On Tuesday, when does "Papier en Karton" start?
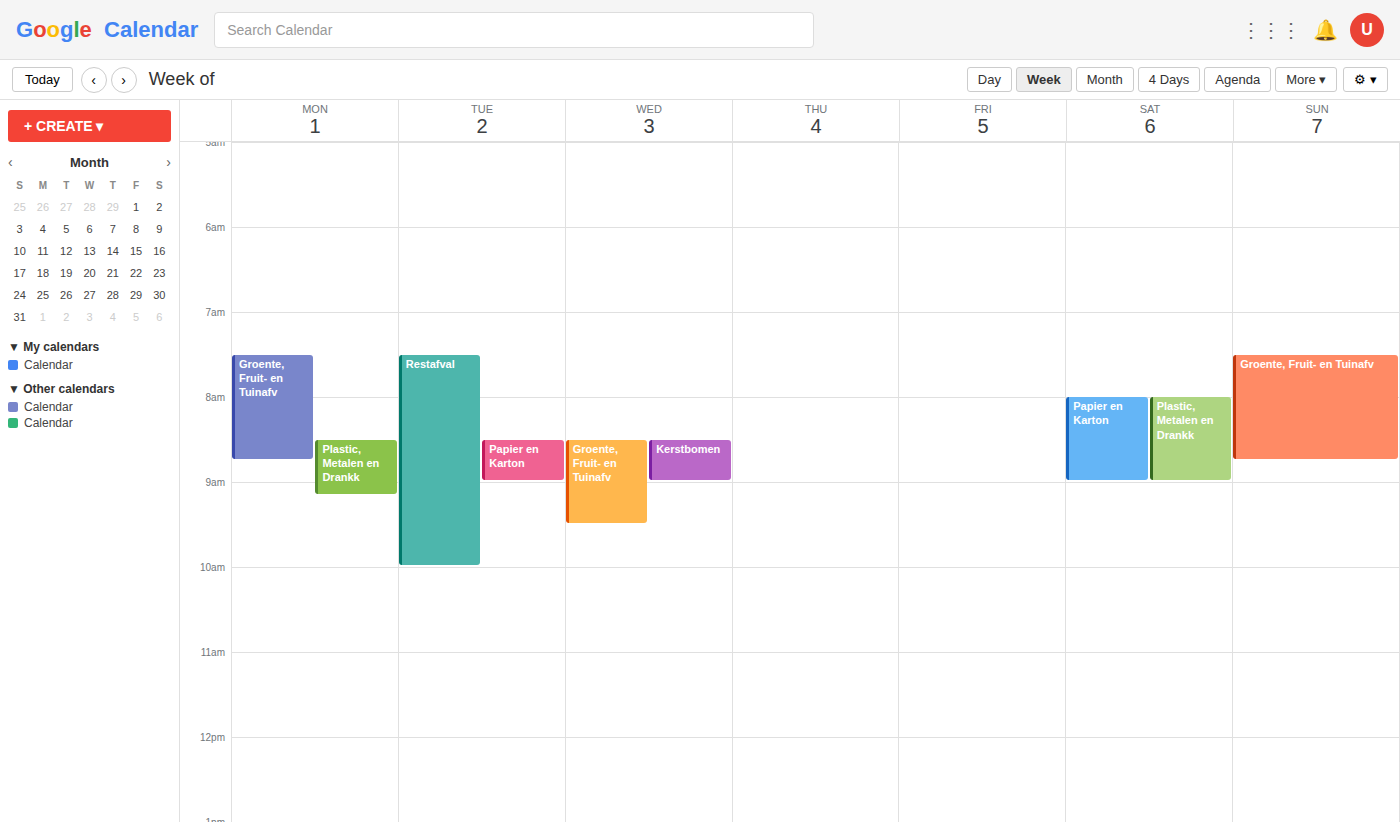
8:30 AM